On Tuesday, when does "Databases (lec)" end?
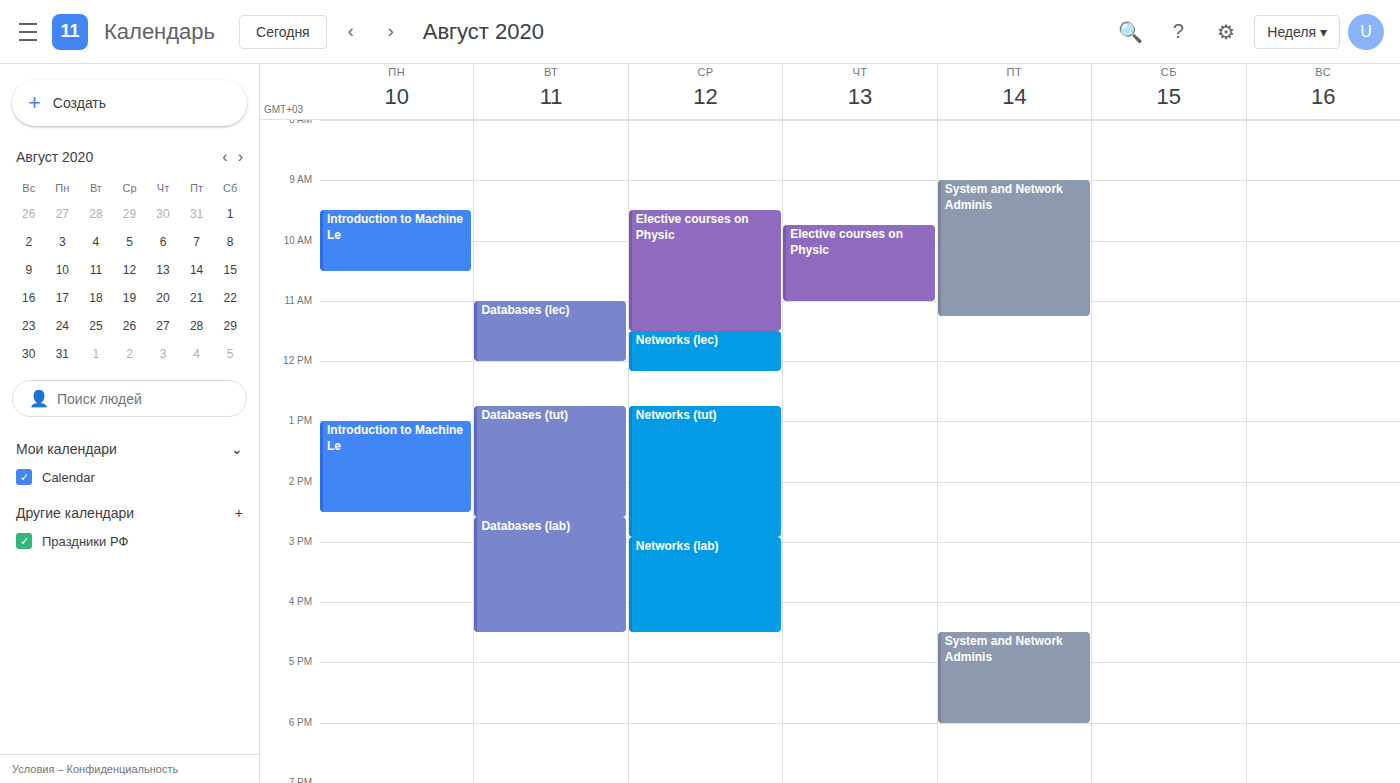
12:00 PM